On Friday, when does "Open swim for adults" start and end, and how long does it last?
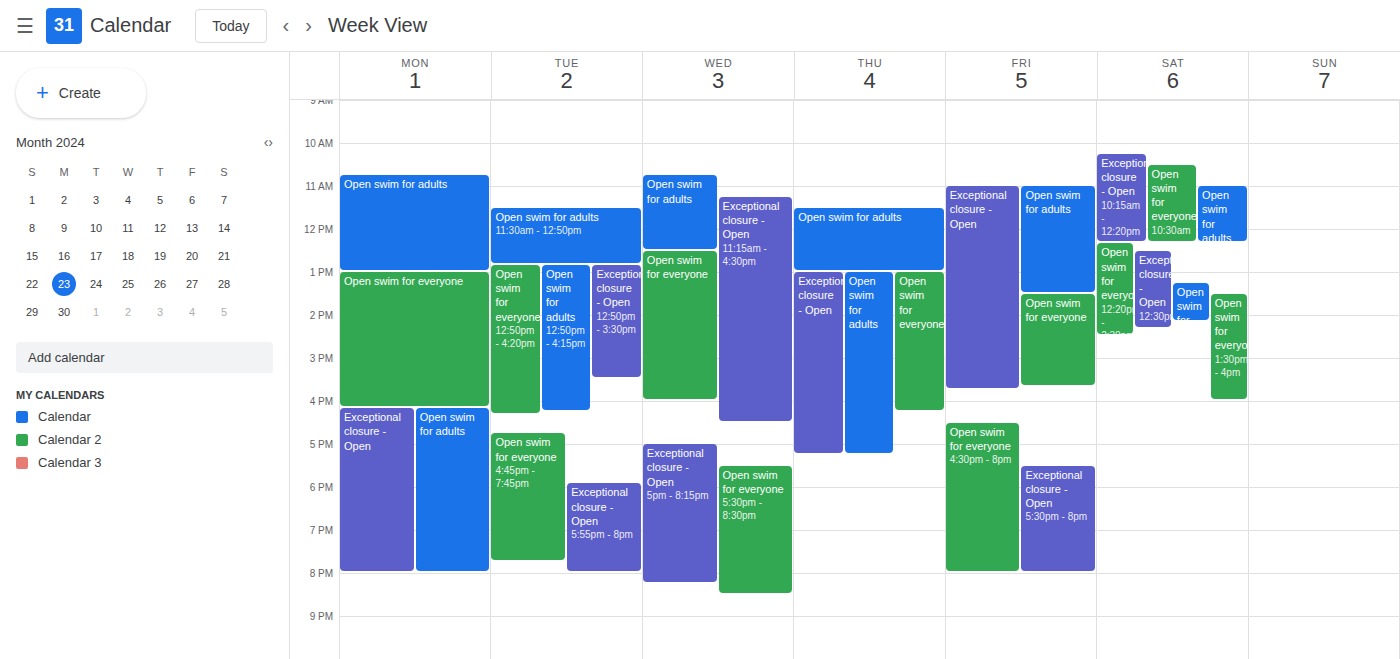
11:00 AM to 1:30 PM, 2 hours 30 minutes